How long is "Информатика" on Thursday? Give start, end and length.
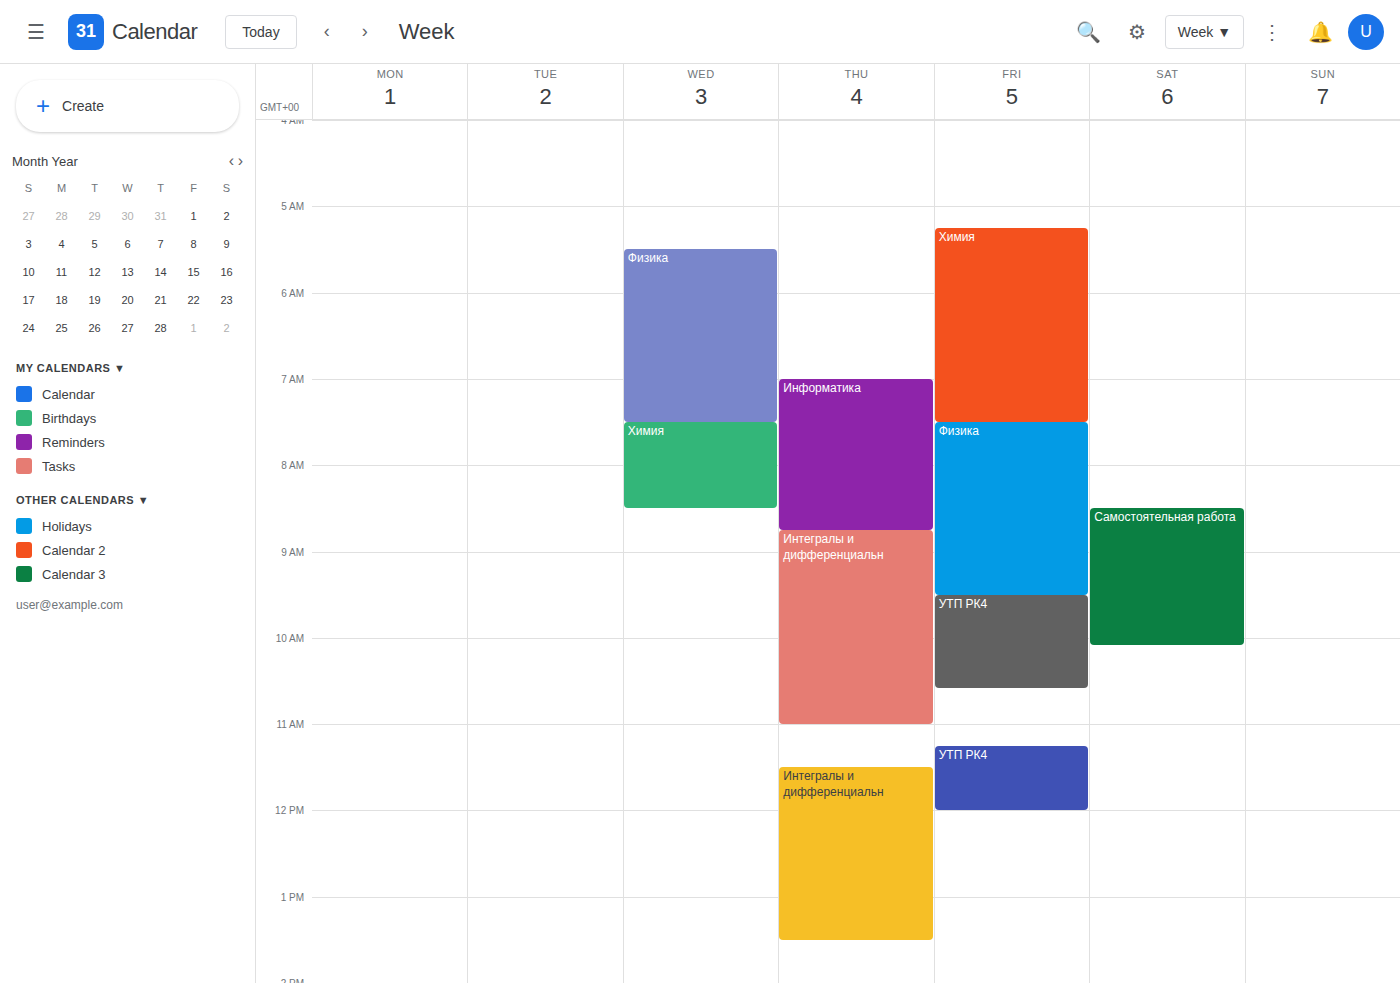
7:00 AM to 8:45 AM, 1 hour 45 minutes